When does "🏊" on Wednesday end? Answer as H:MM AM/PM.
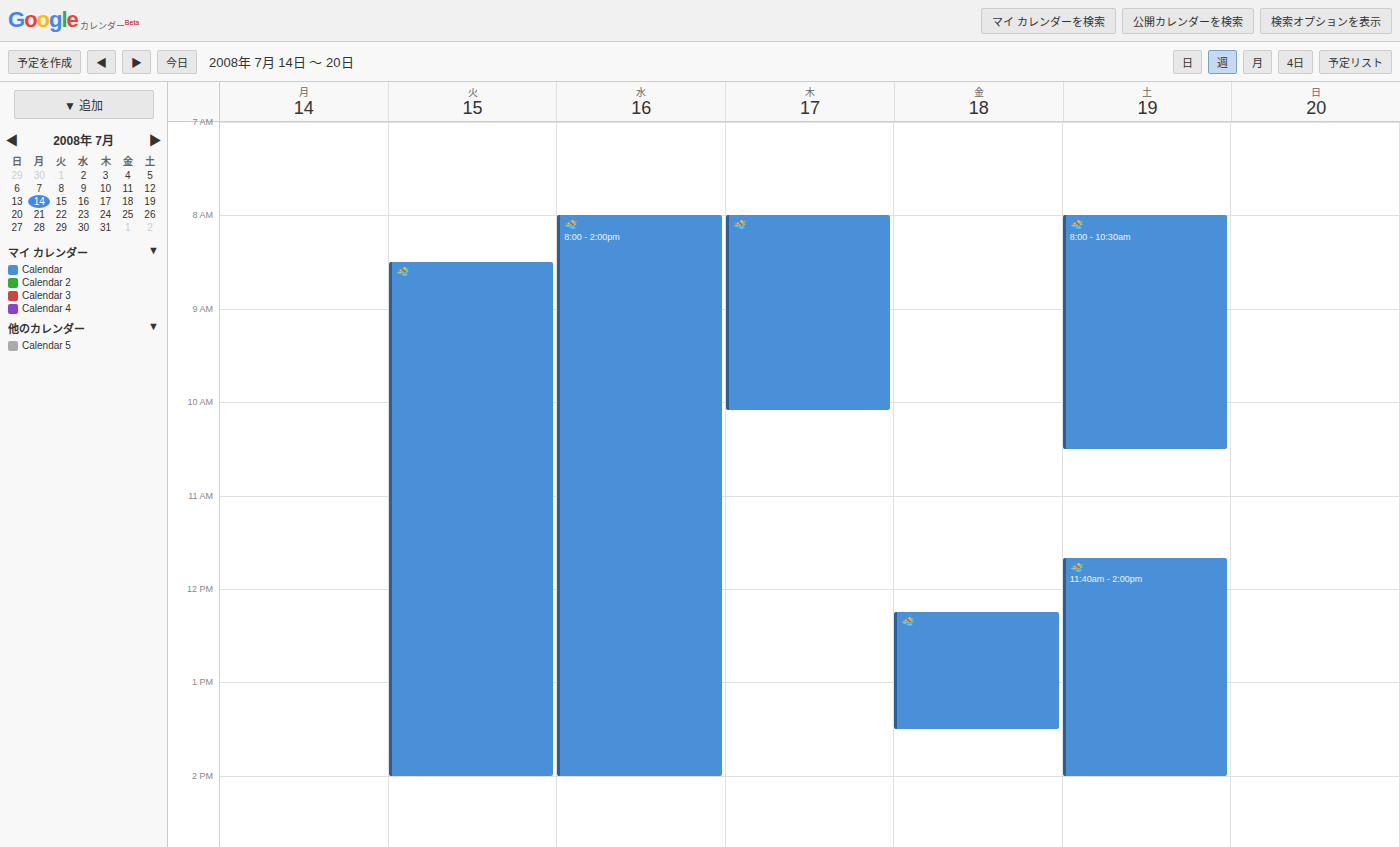
2:00 PM